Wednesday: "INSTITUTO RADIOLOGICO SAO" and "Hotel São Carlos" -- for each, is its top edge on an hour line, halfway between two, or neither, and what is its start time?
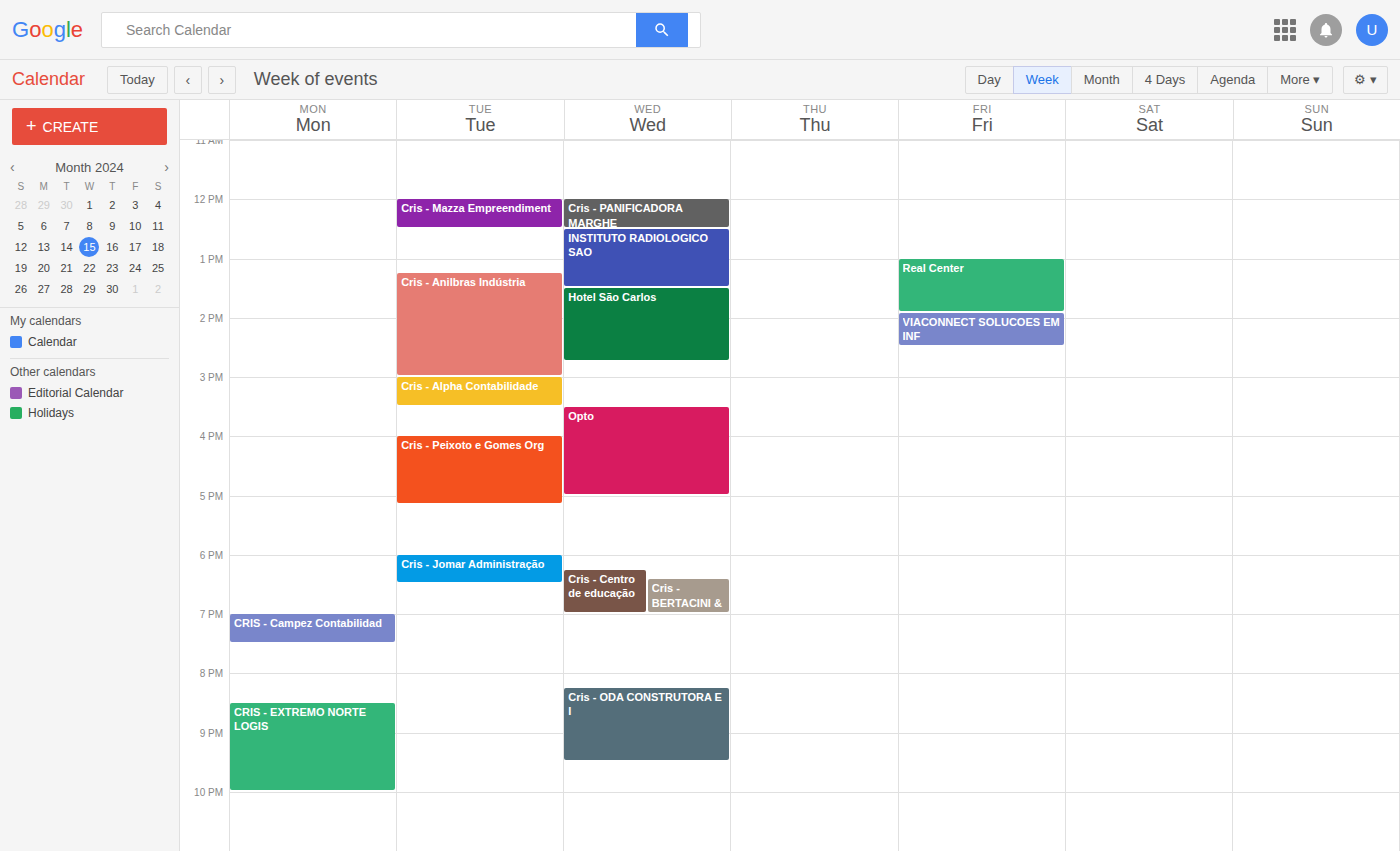
"INSTITUTO RADIOLOGICO SAO": 12:30 PM, halfway between the 12 PM and 1 PM lines. "Hotel São Carlos": 1:30 PM, halfway between the 1 PM and 2 PM lines.